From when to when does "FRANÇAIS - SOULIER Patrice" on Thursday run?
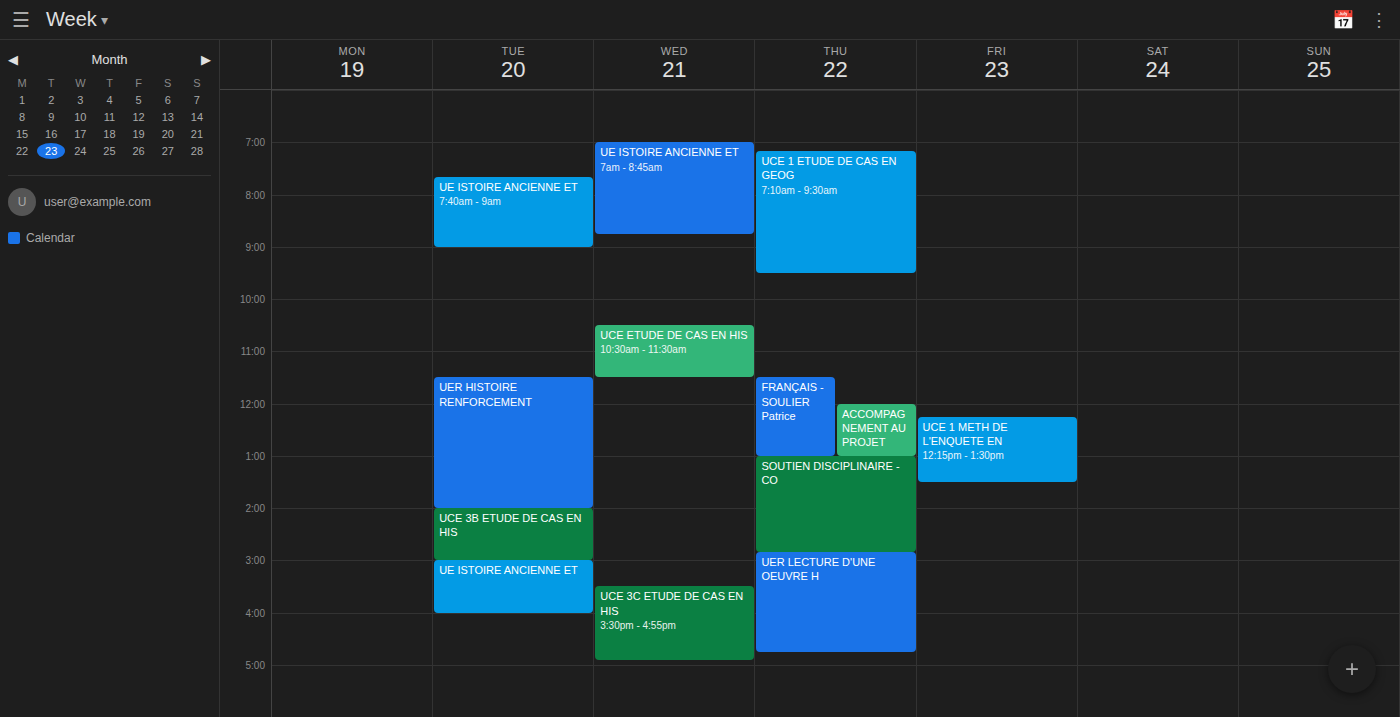
11:30 to 13:00